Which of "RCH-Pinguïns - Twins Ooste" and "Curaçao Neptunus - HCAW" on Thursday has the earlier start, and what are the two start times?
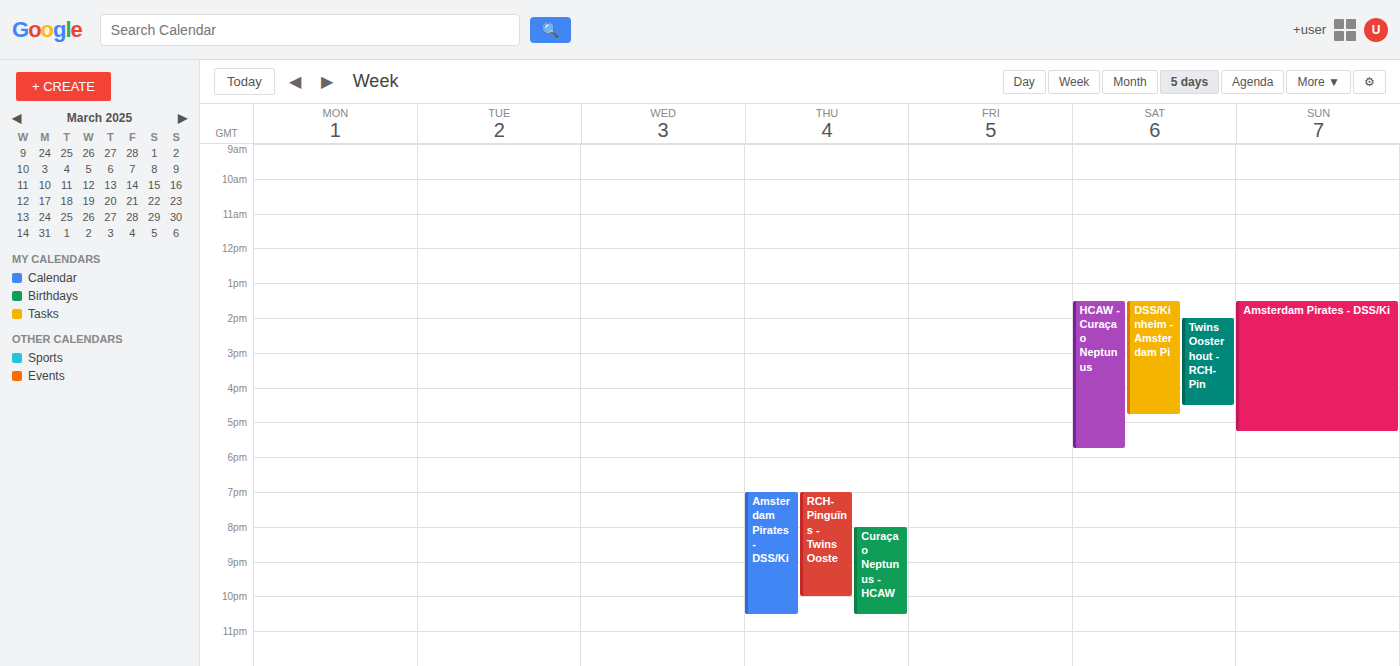
"RCH-Pinguïns - Twins Ooste" 19:00; "Curaçao Neptunus - HCAW" 20:00.